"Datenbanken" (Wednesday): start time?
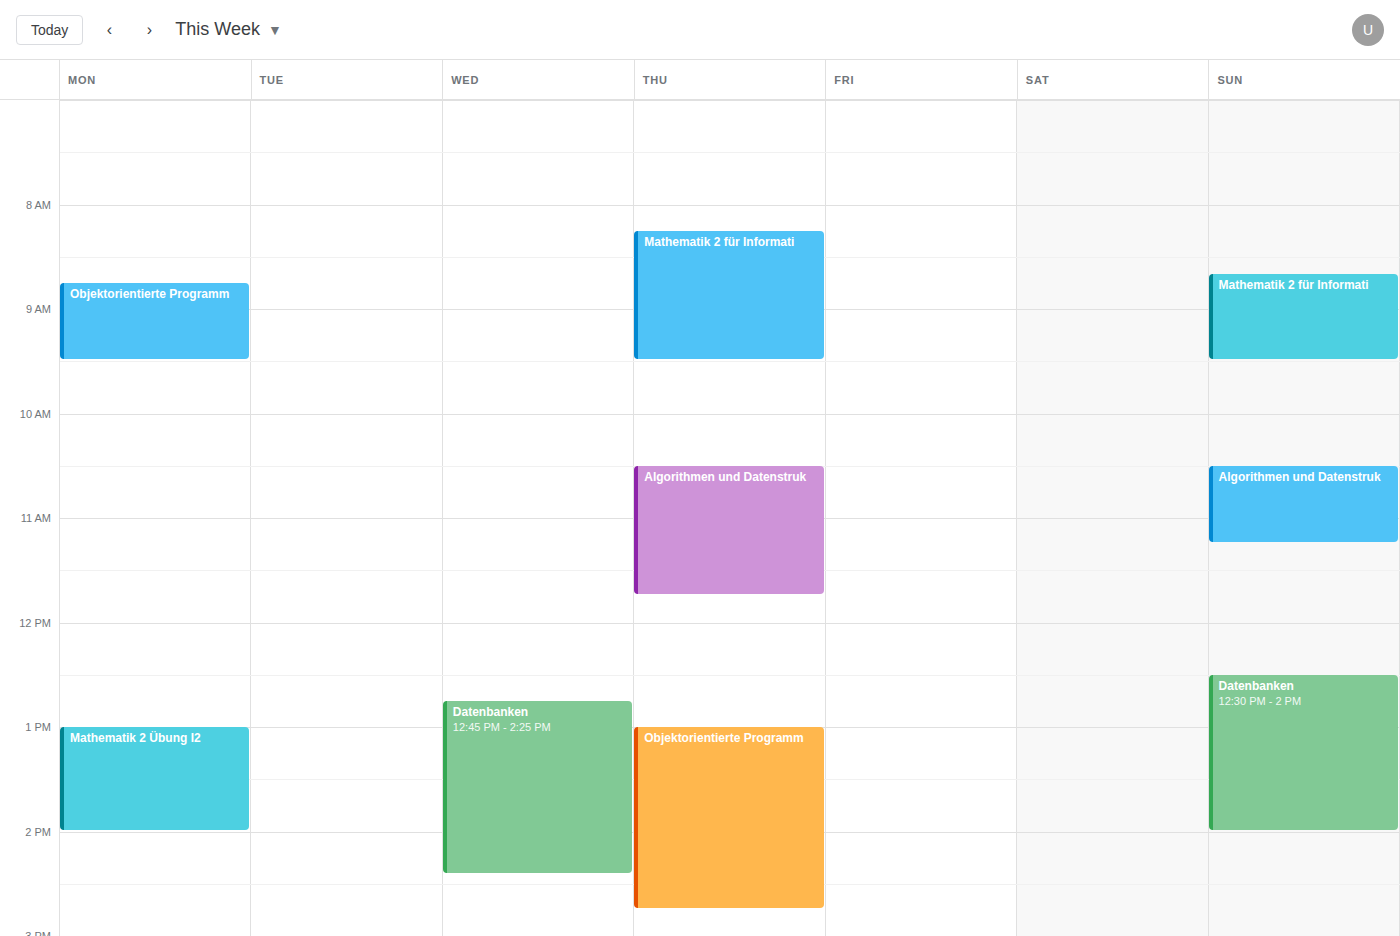
12:45 PM